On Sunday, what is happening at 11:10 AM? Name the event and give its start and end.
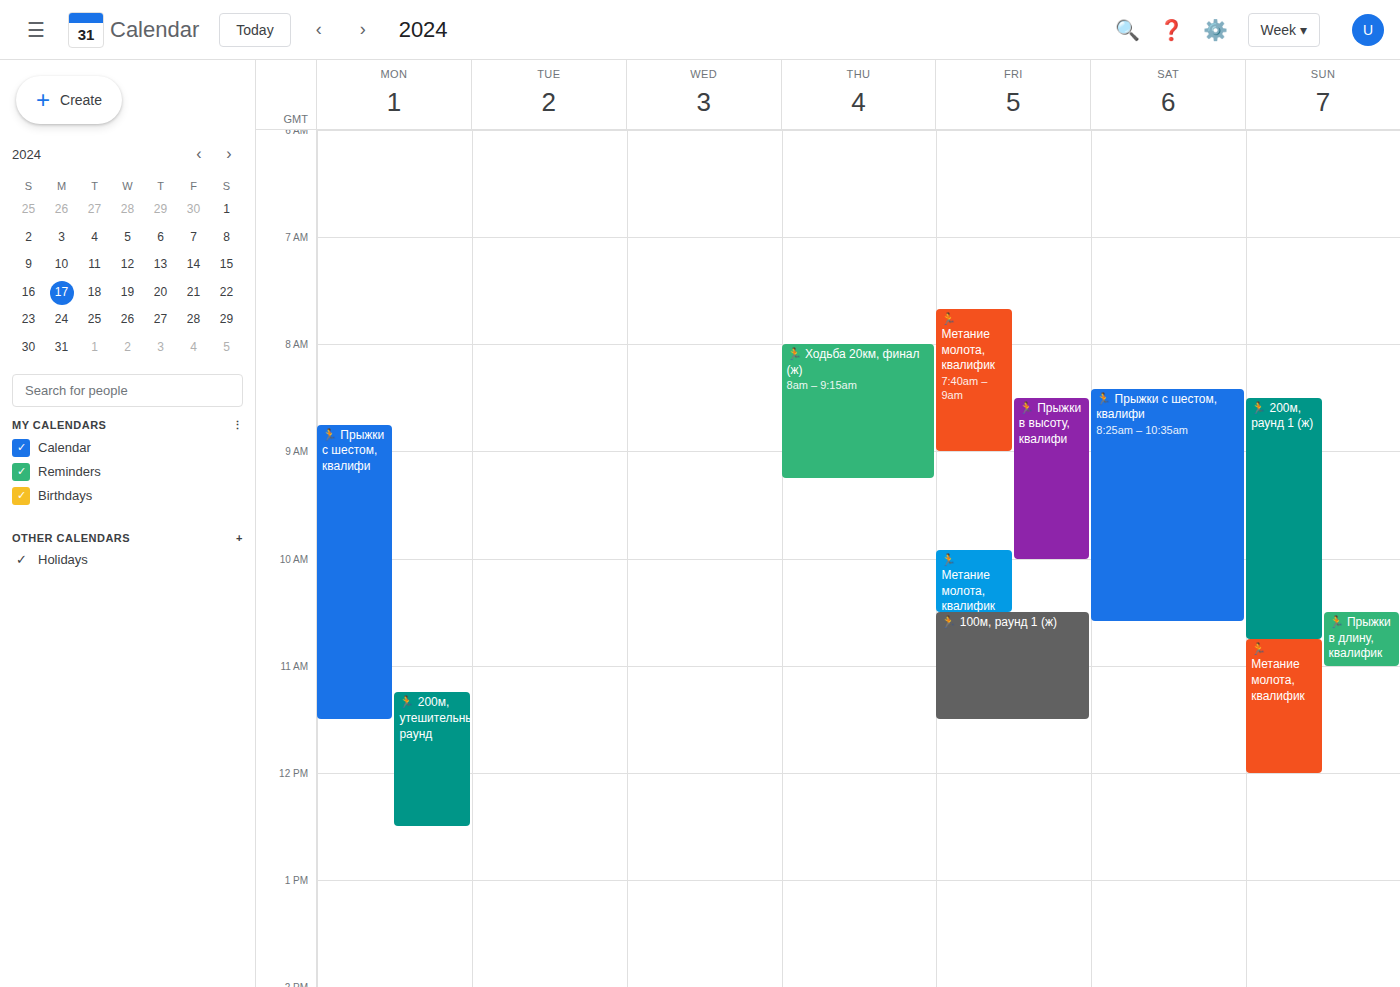
"🏃 Метание молота, квалифик", 10:45 AM to 12:00 PM